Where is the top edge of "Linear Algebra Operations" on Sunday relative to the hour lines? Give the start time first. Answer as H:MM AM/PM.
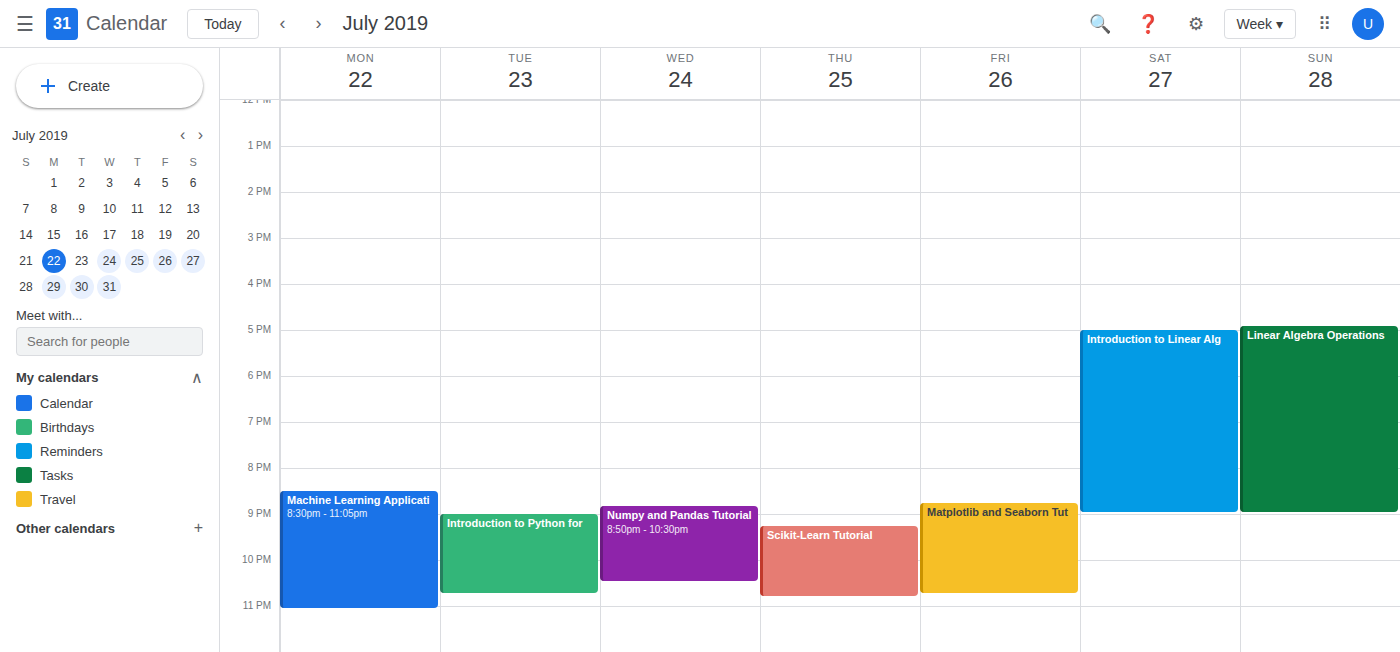
4:55 PM -- neither: 55 minutes below the 4 PM line and 5 minutes above the 5 PM line.